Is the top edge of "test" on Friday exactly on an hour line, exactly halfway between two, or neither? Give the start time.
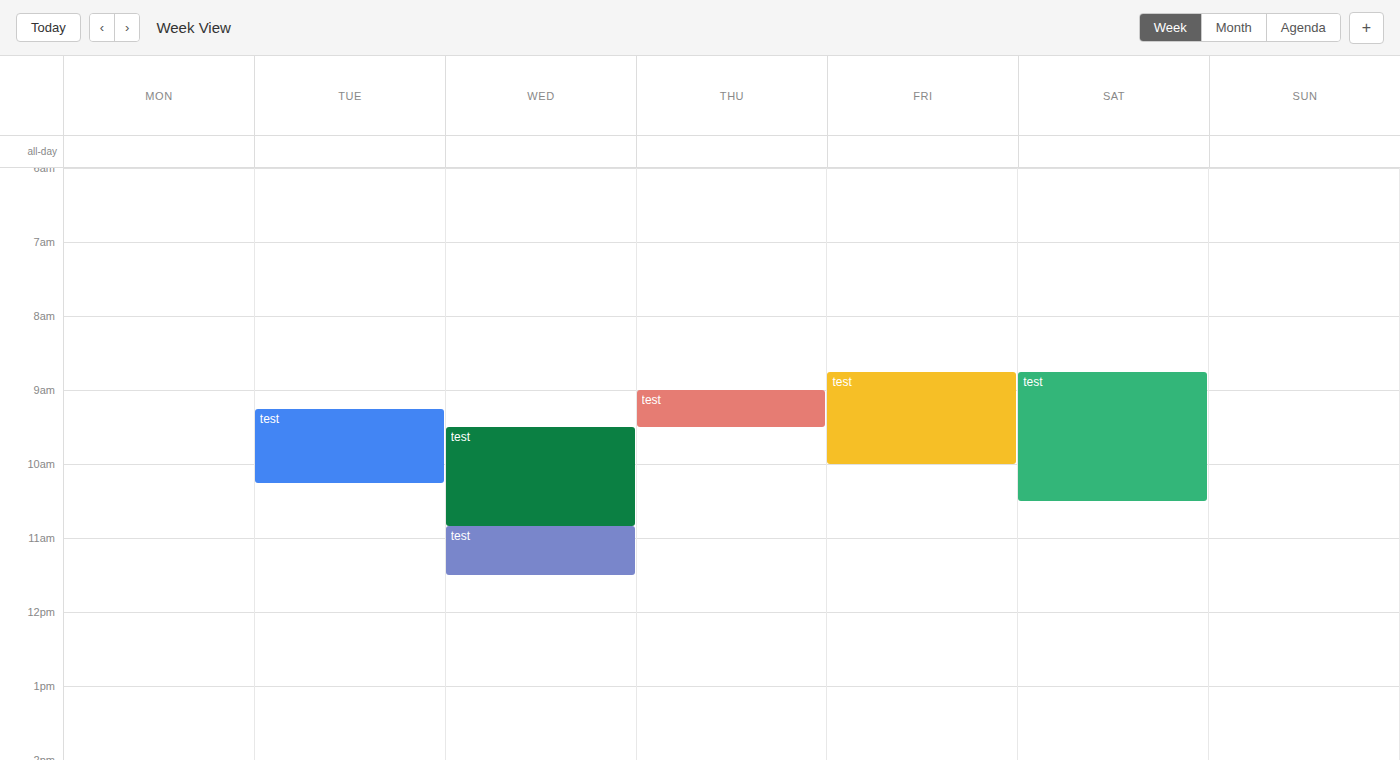
8:45 AM -- neither: three quarters of the way from the 8 AM line to the 9 AM line.